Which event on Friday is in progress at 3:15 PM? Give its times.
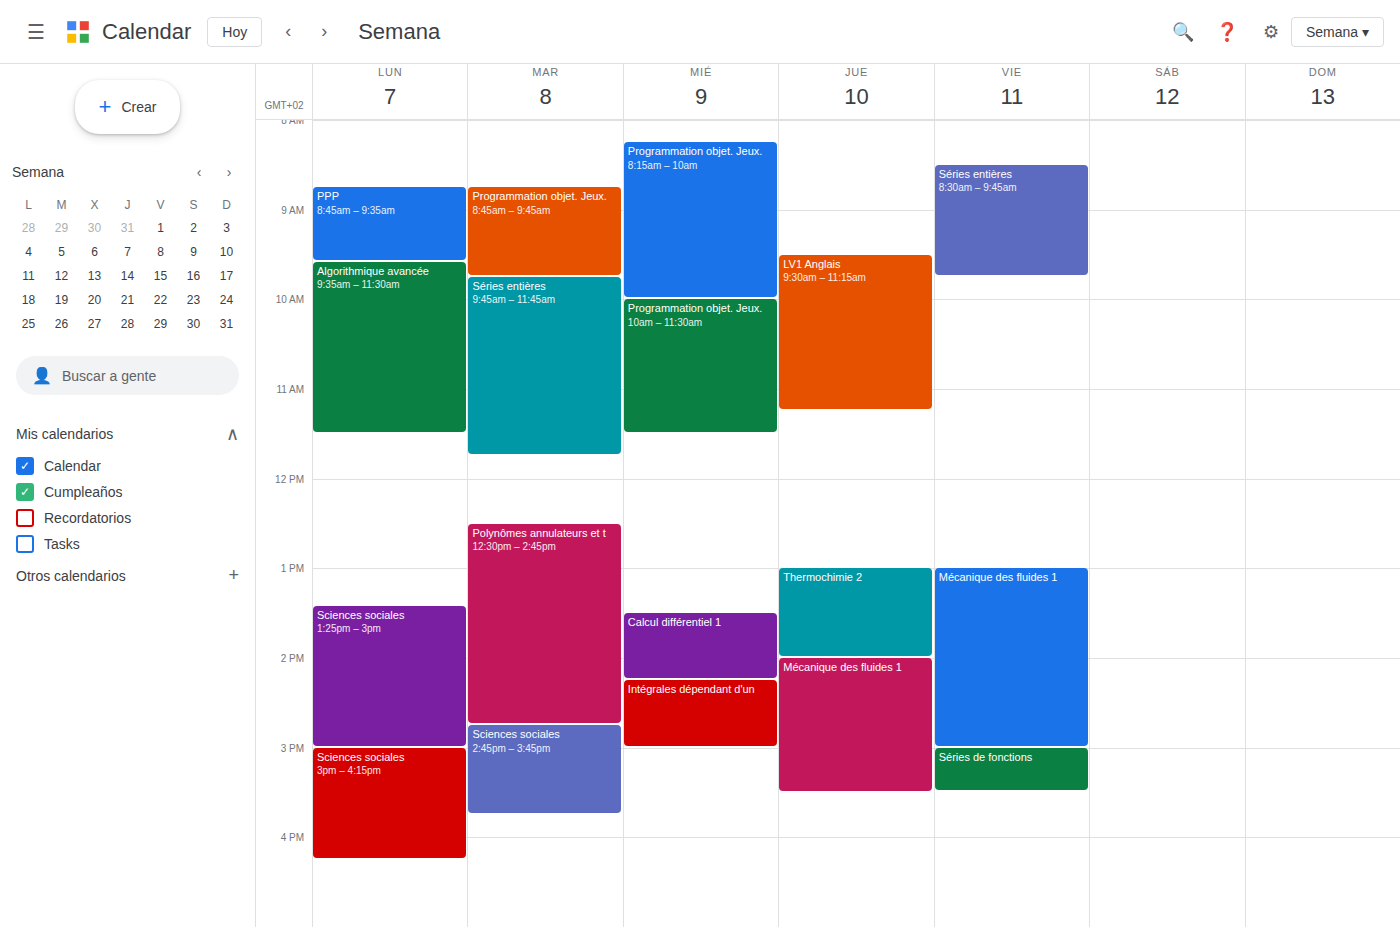
"Séries de fonctions", 3:00 PM to 3:30 PM